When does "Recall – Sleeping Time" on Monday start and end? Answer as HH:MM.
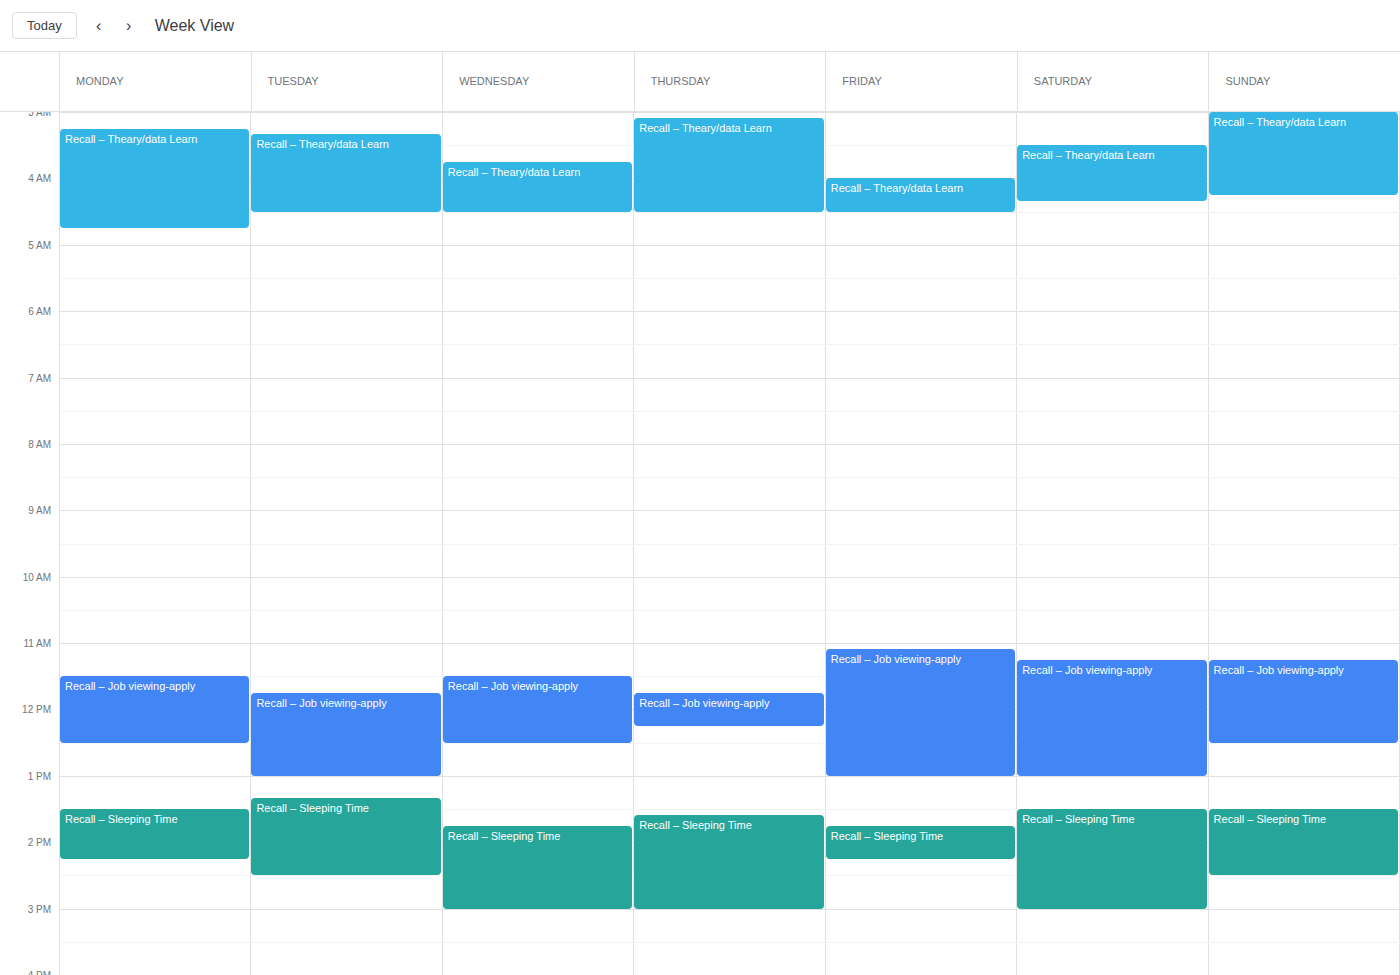
13:30 to 14:15